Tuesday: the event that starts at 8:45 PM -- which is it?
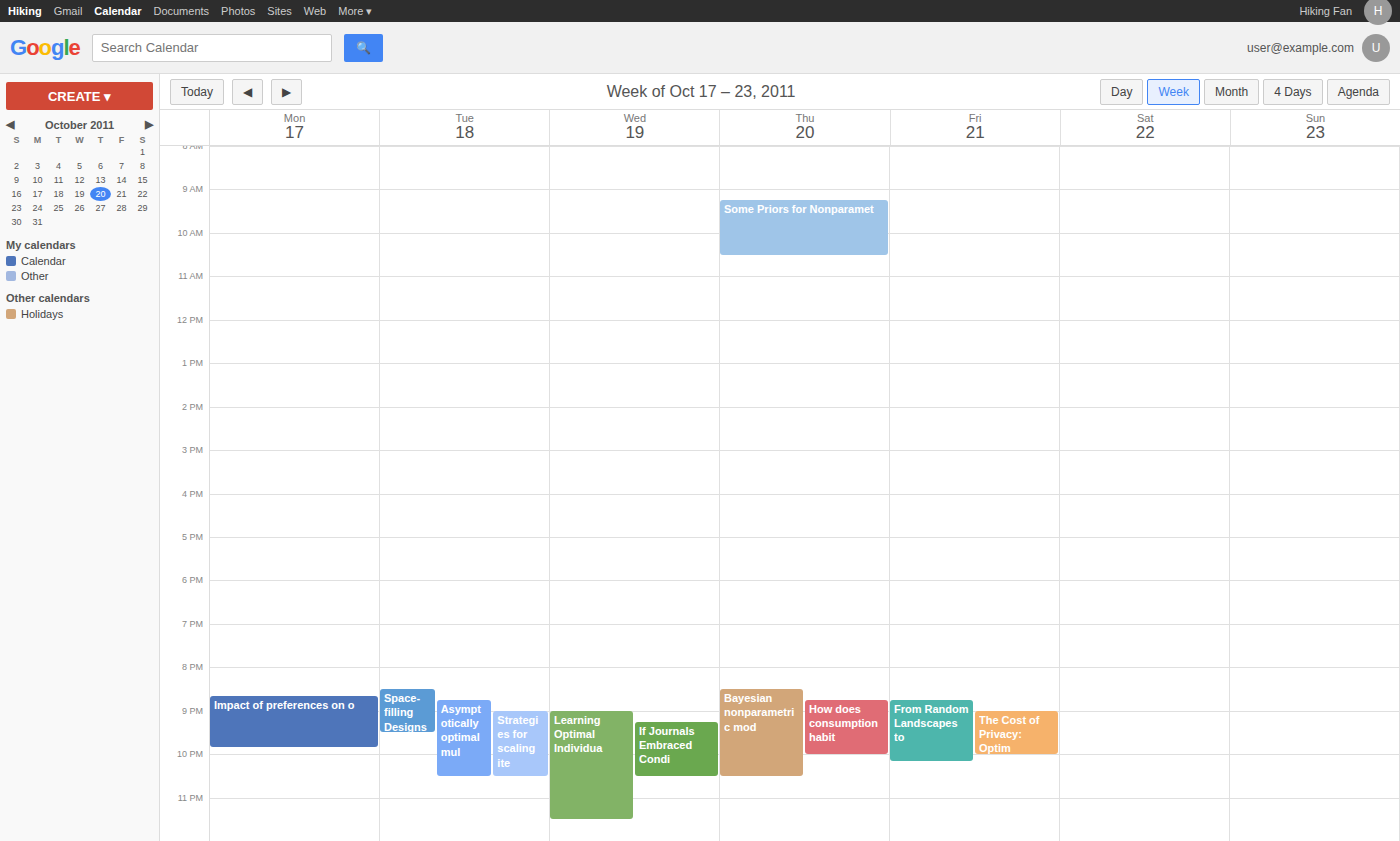
"Asymptotically optimal mul"